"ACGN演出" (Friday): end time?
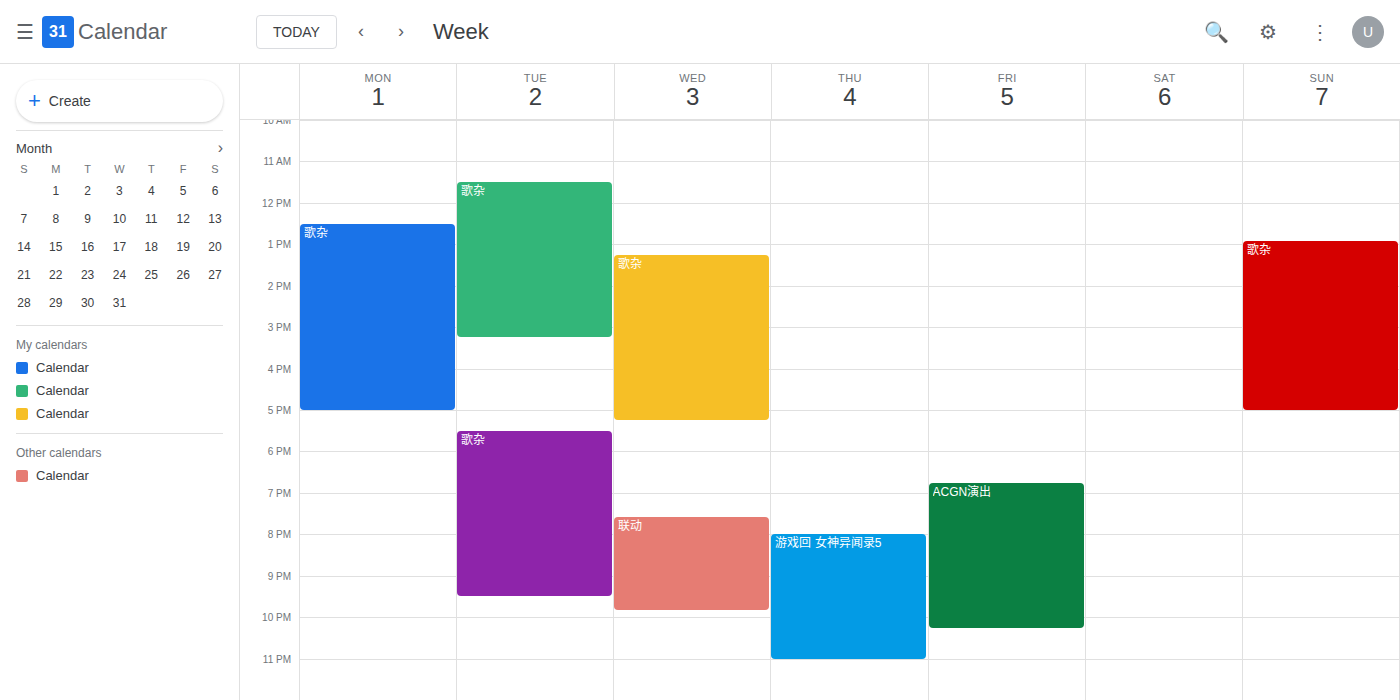
10:15 PM